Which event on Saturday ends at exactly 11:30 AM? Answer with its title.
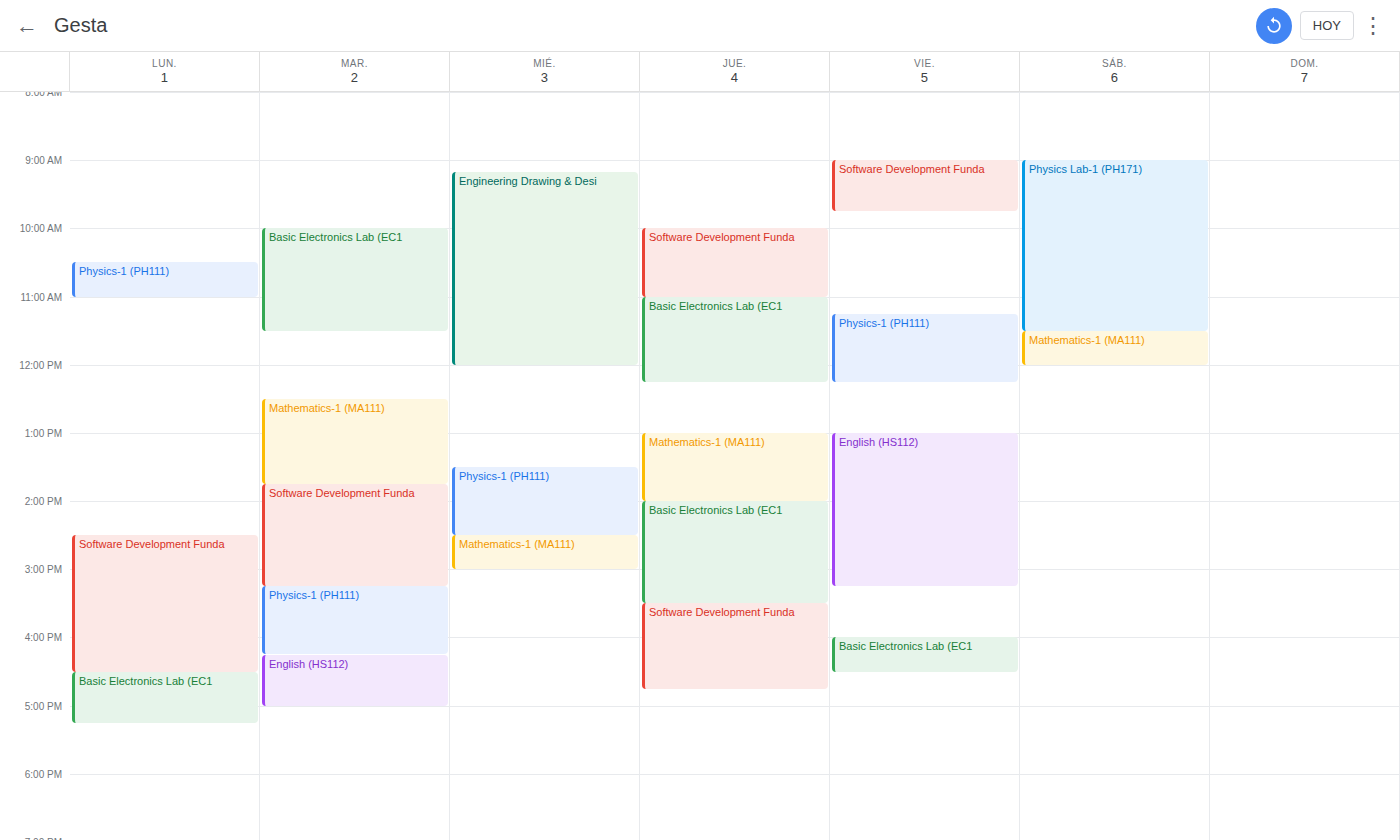
"Physics Lab-1 (PH171)"